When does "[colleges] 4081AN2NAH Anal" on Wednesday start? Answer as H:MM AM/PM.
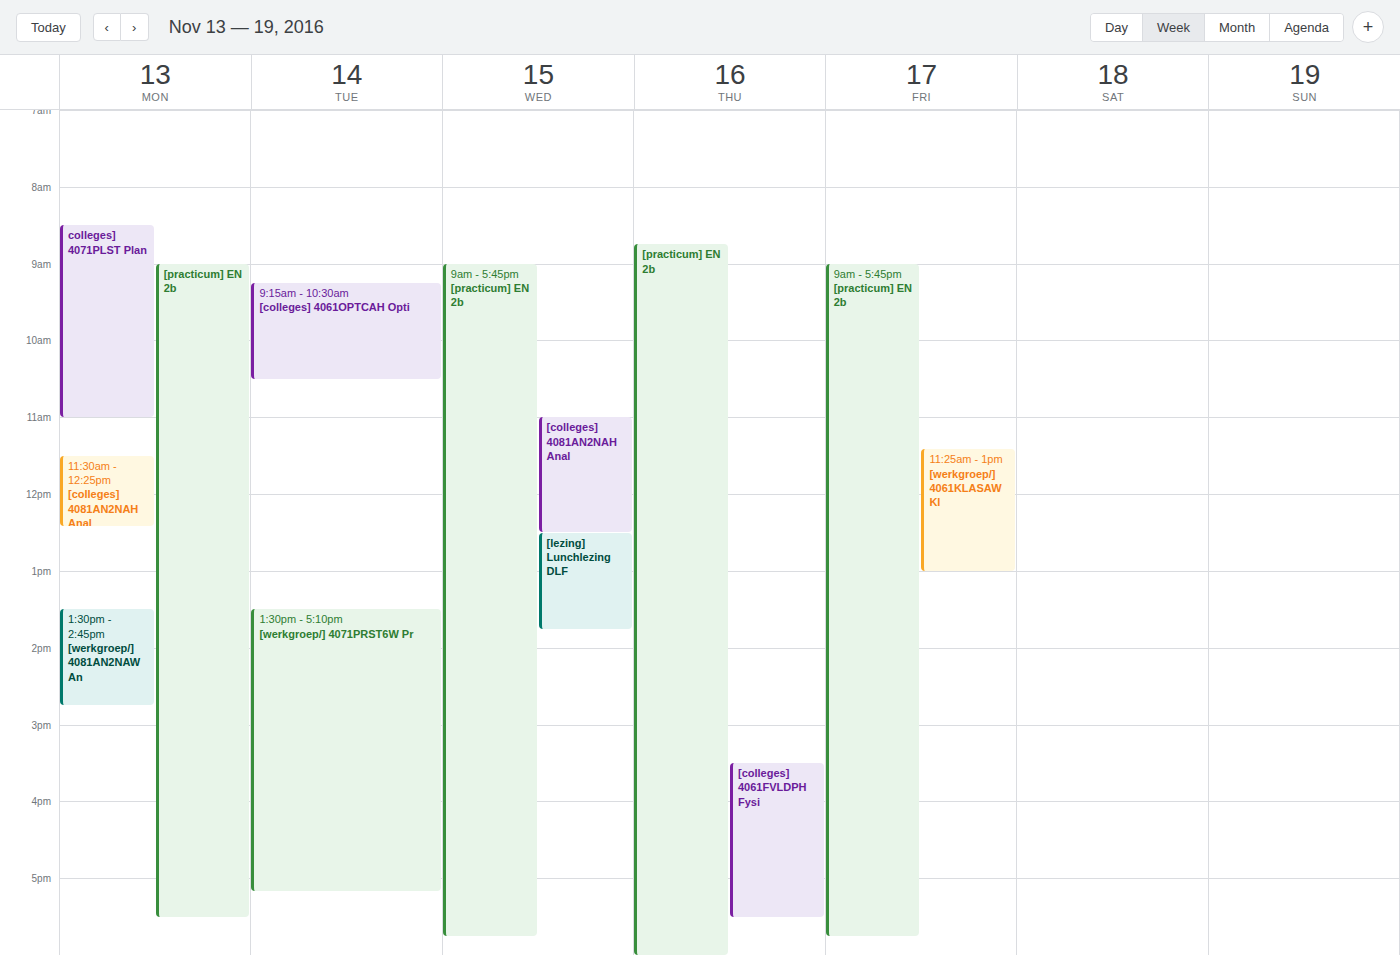
11:00 AM